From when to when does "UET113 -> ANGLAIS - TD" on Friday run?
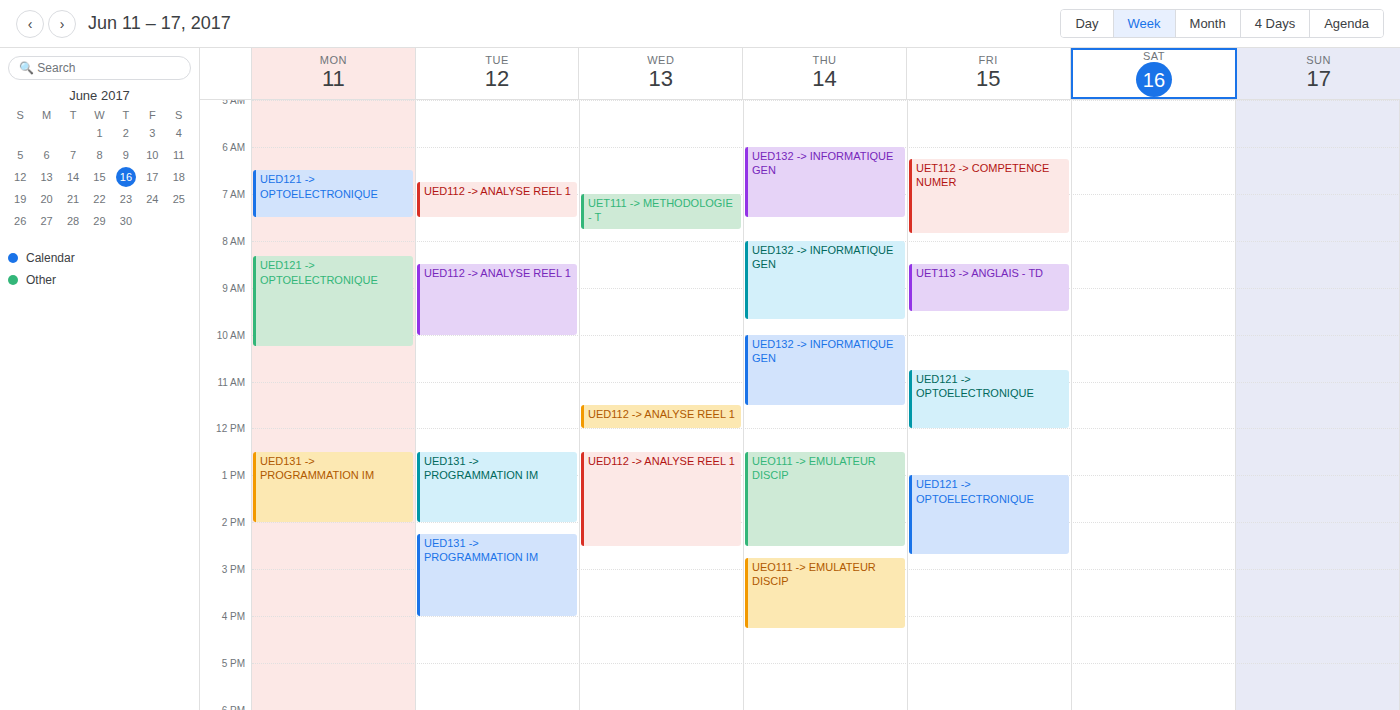
8:30 AM to 9:30 AM